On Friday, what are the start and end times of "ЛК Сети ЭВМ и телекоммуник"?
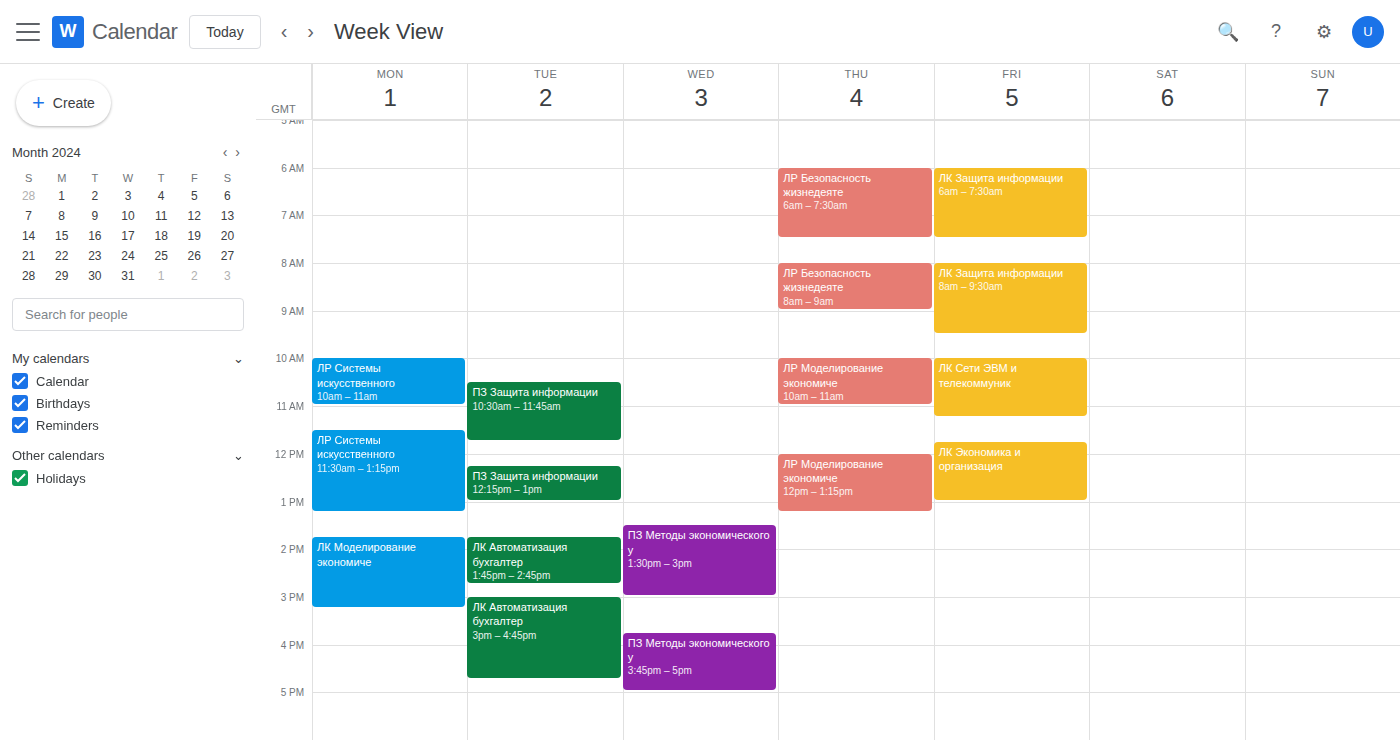
10:00 AM to 11:15 AM